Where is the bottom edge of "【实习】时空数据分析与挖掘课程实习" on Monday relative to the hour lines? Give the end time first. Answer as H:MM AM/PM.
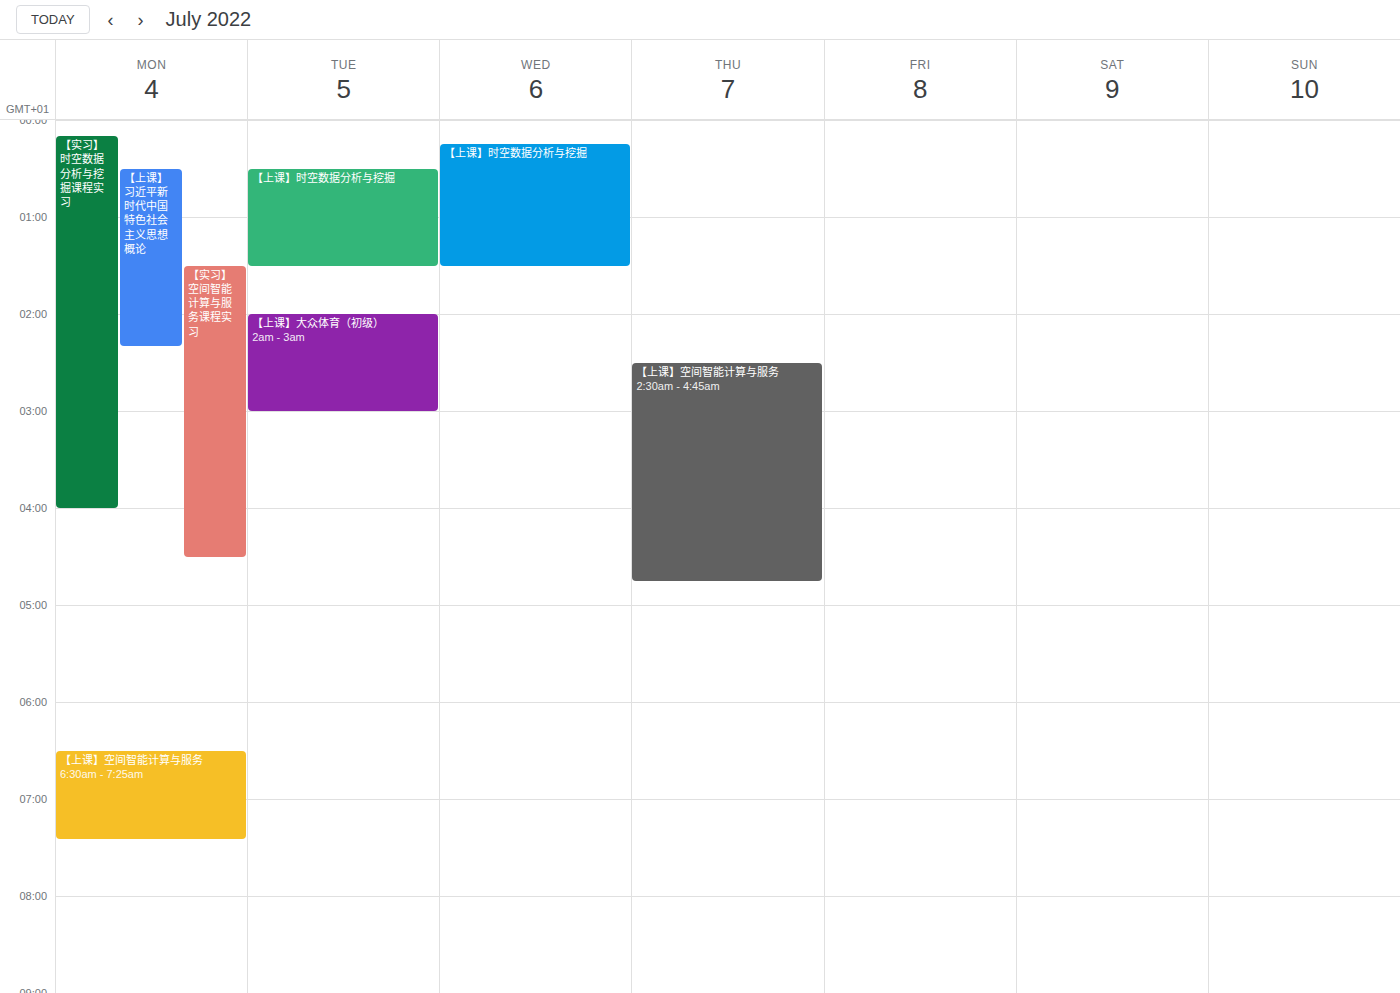
4:00 AM -- exactly on the 4 AM line.